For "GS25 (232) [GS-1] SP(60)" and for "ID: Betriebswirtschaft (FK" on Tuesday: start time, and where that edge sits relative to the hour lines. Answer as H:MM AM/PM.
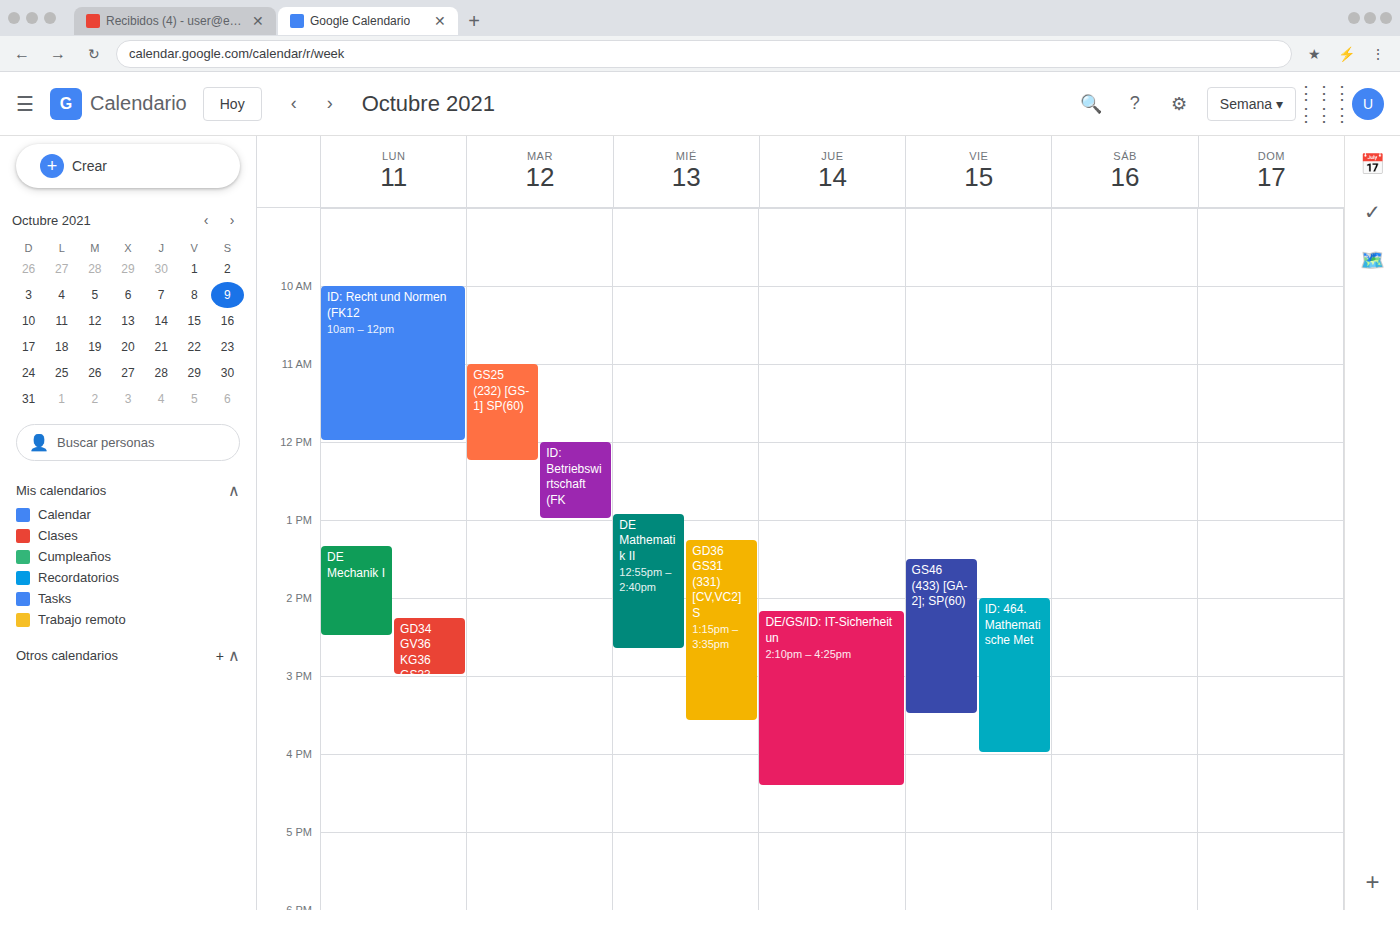
"GS25 (232) [GS-1] SP(60)": 11:00 AM, exactly on the 11 AM line. "ID: Betriebswirtschaft (FK": 12:00 PM, exactly on the 12 PM line.